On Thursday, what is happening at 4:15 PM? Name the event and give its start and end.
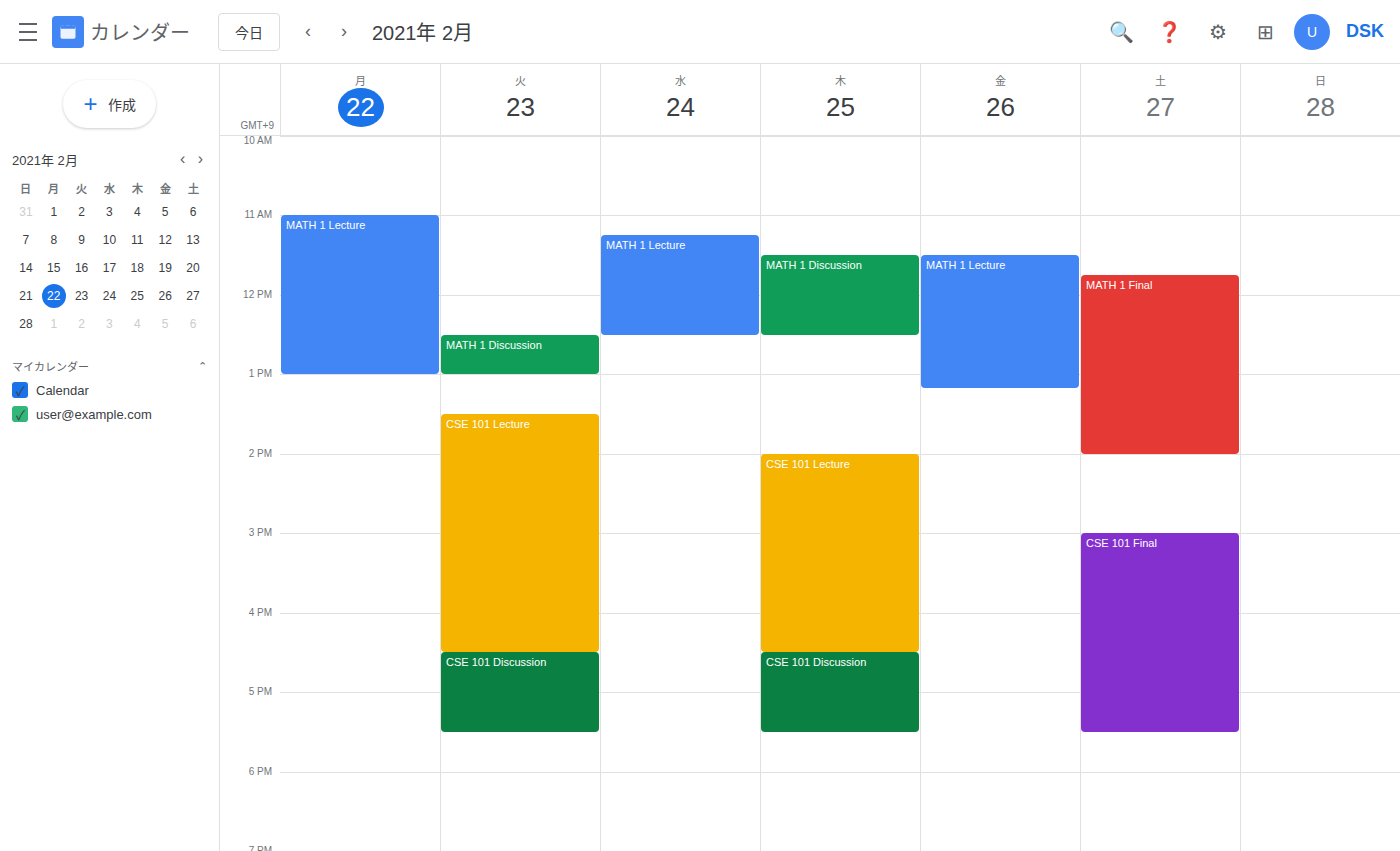
"CSE 101 Lecture", 2:00 PM to 4:30 PM